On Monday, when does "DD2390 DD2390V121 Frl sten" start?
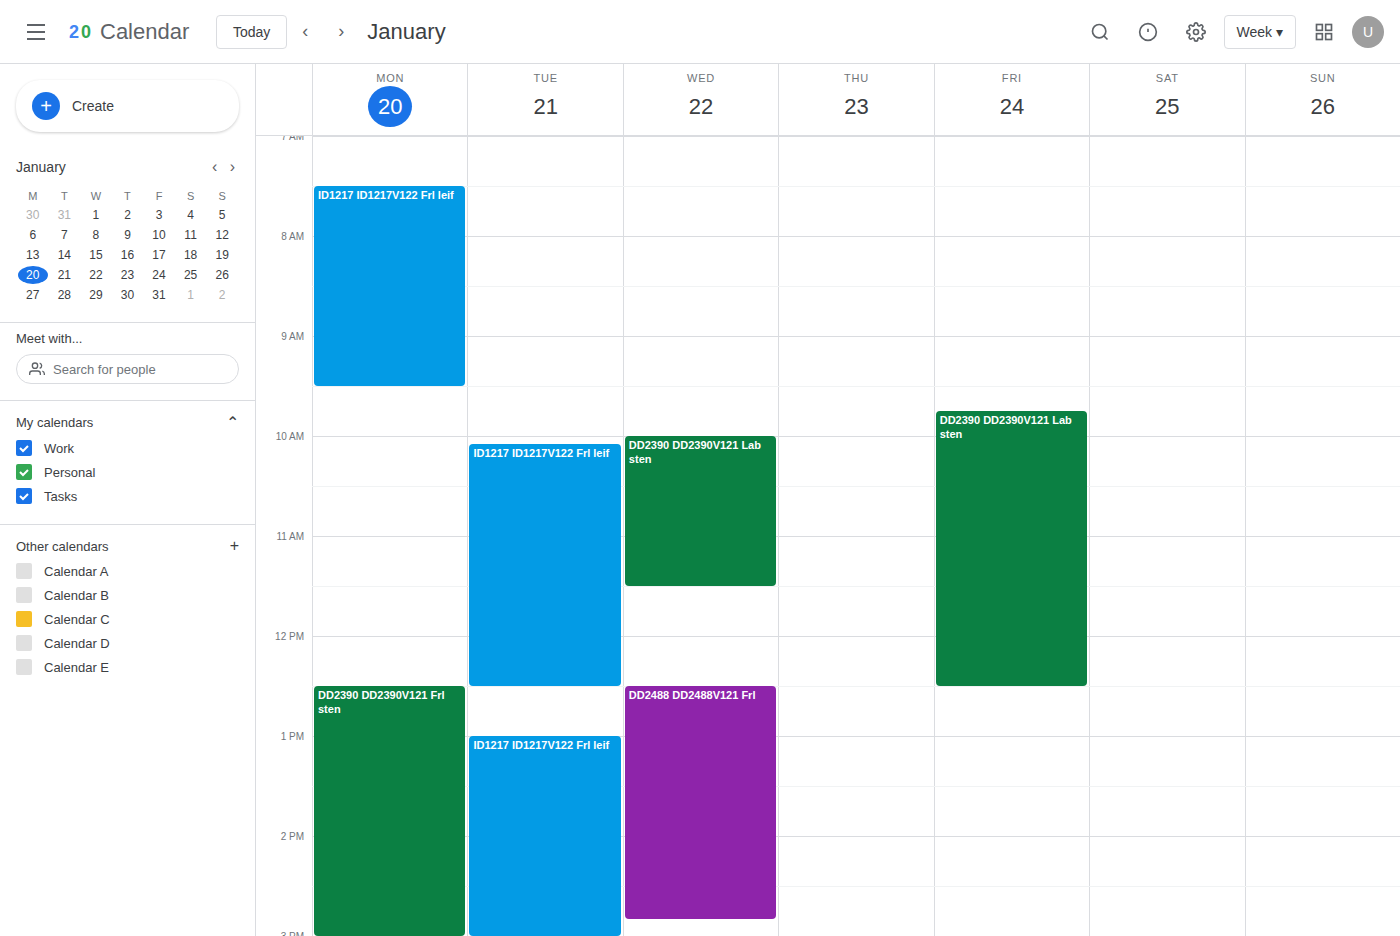
12:30